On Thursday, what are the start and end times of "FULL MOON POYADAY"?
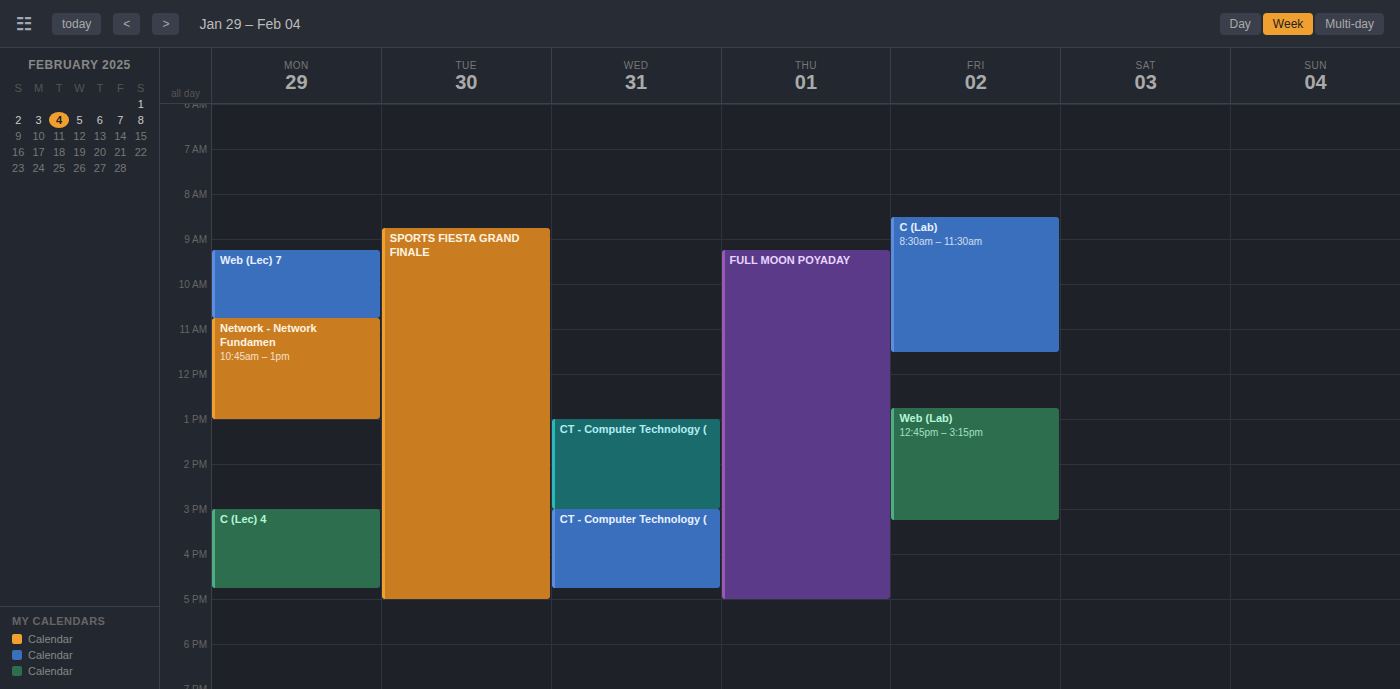
9:15 AM to 5:00 PM